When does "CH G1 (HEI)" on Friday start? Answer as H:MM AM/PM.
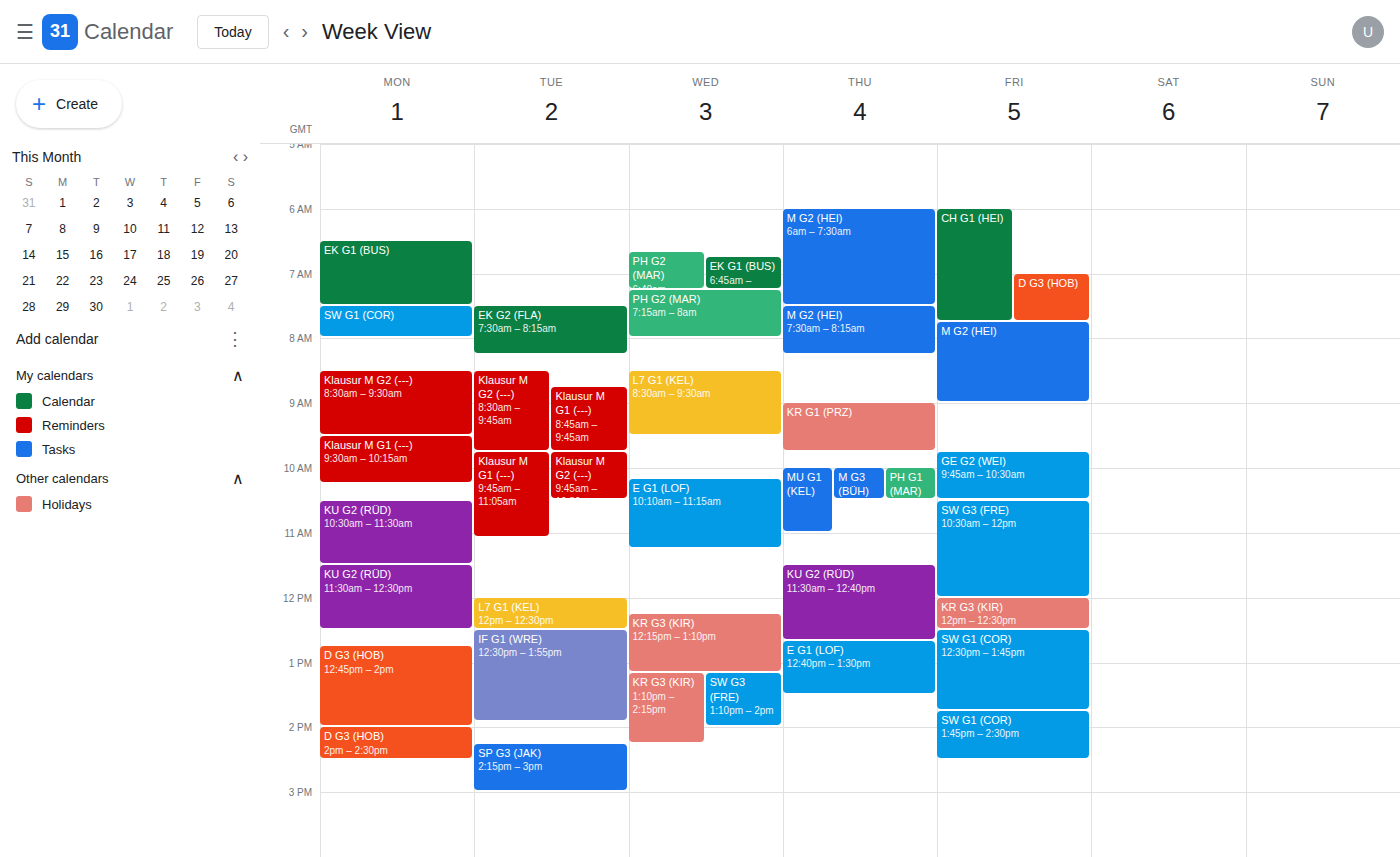
6:00 AM